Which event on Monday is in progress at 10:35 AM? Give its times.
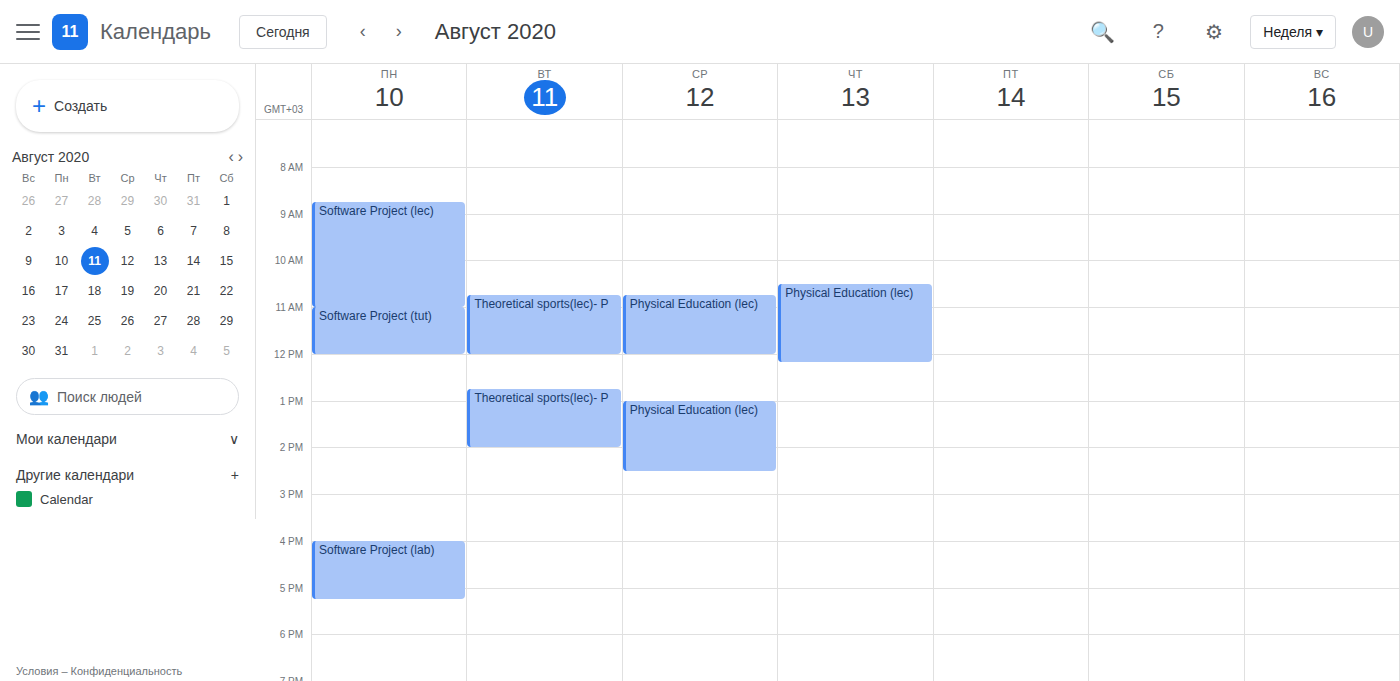
"Software Project (lec)", 8:45 AM to 11:00 AM